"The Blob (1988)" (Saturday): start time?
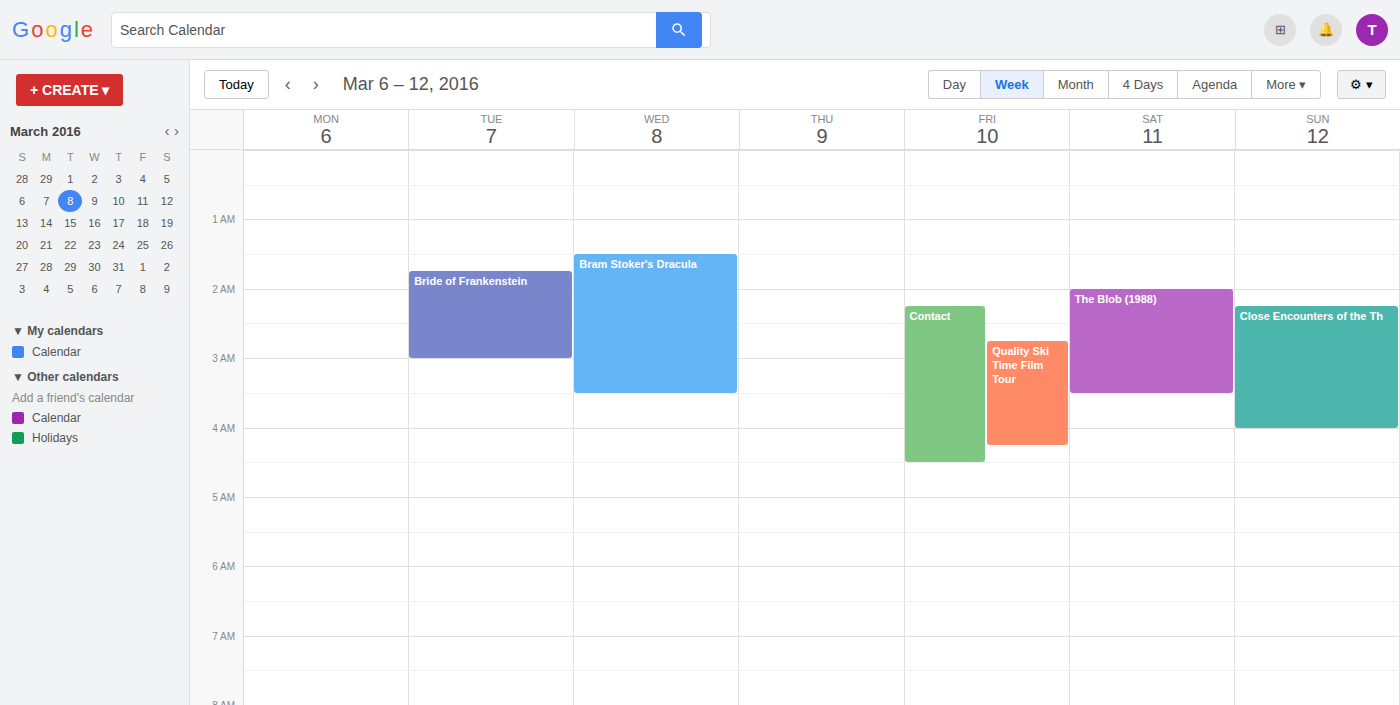
2:00 AM